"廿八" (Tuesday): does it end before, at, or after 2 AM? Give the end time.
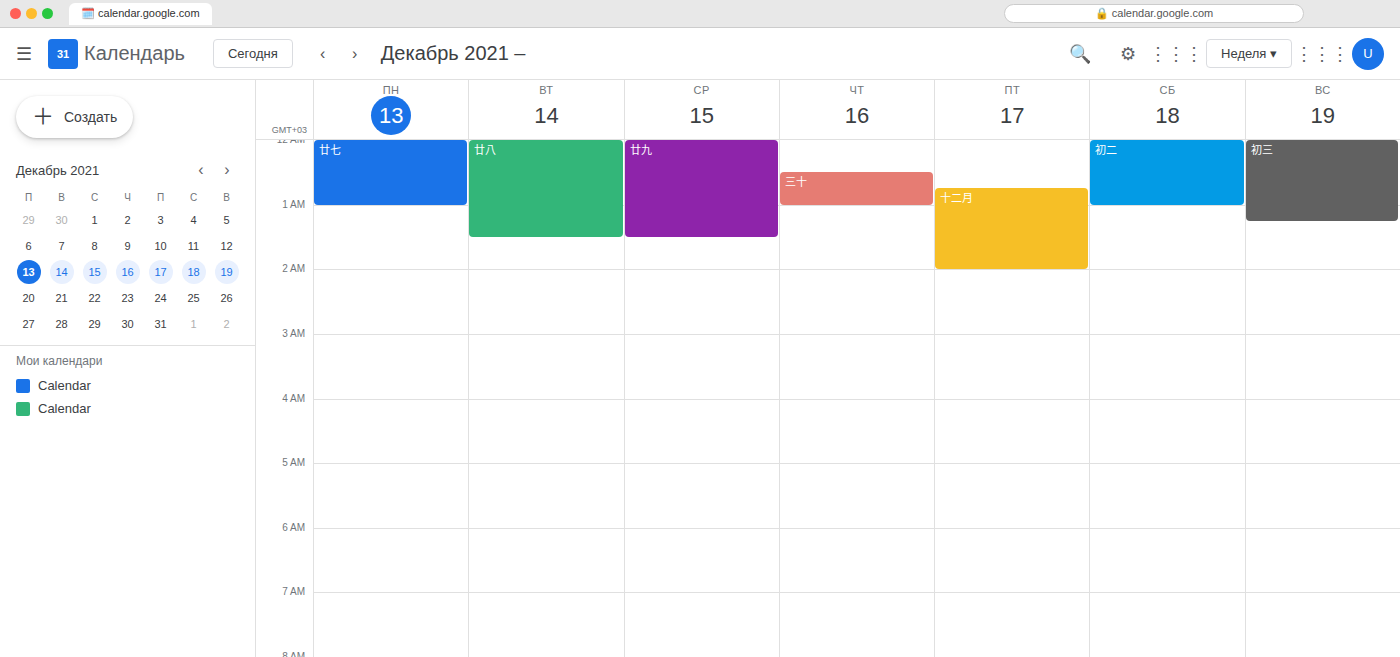
1:30 AM -- before 2 AM, 30 minutes above the 2 AM line.